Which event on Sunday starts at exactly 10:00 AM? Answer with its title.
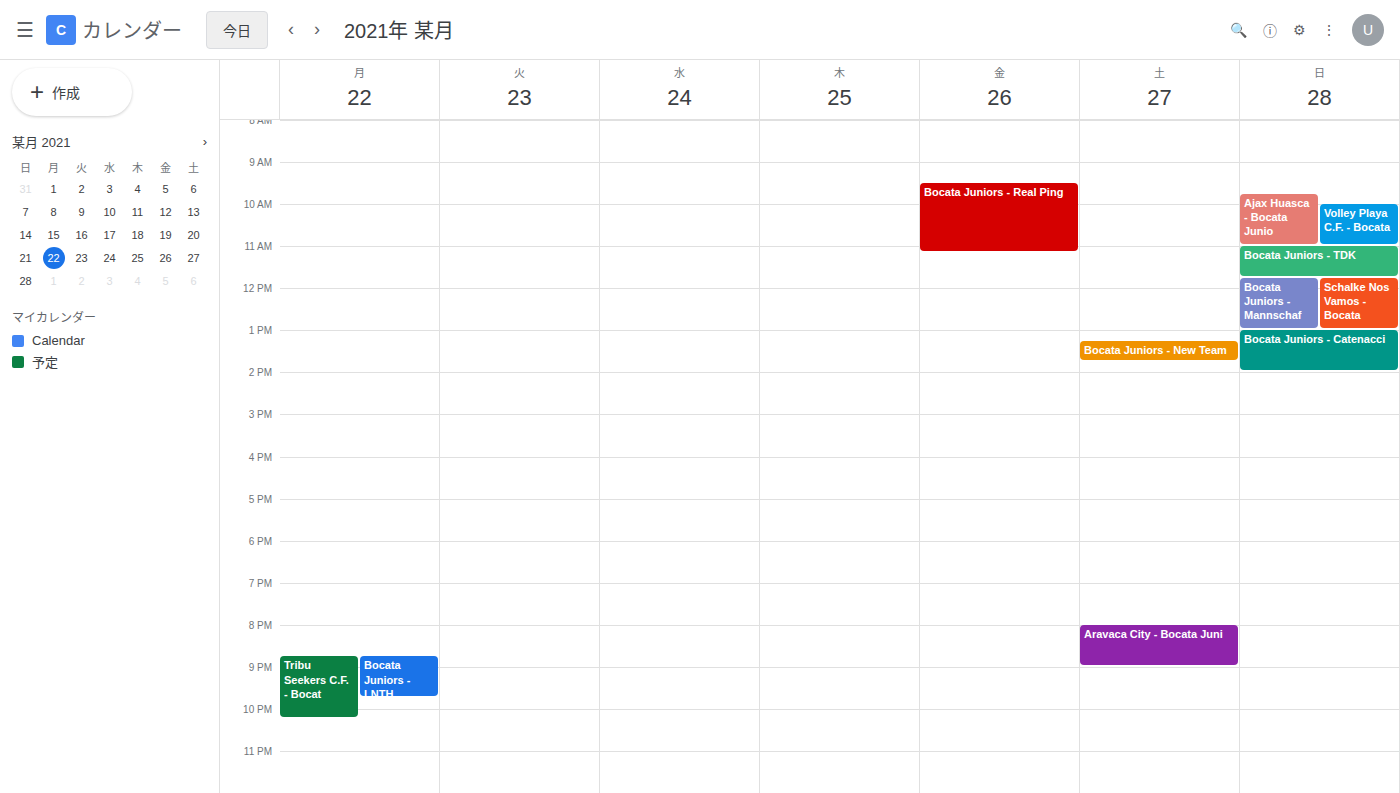
"Volley Playa C.F. - Bocata"